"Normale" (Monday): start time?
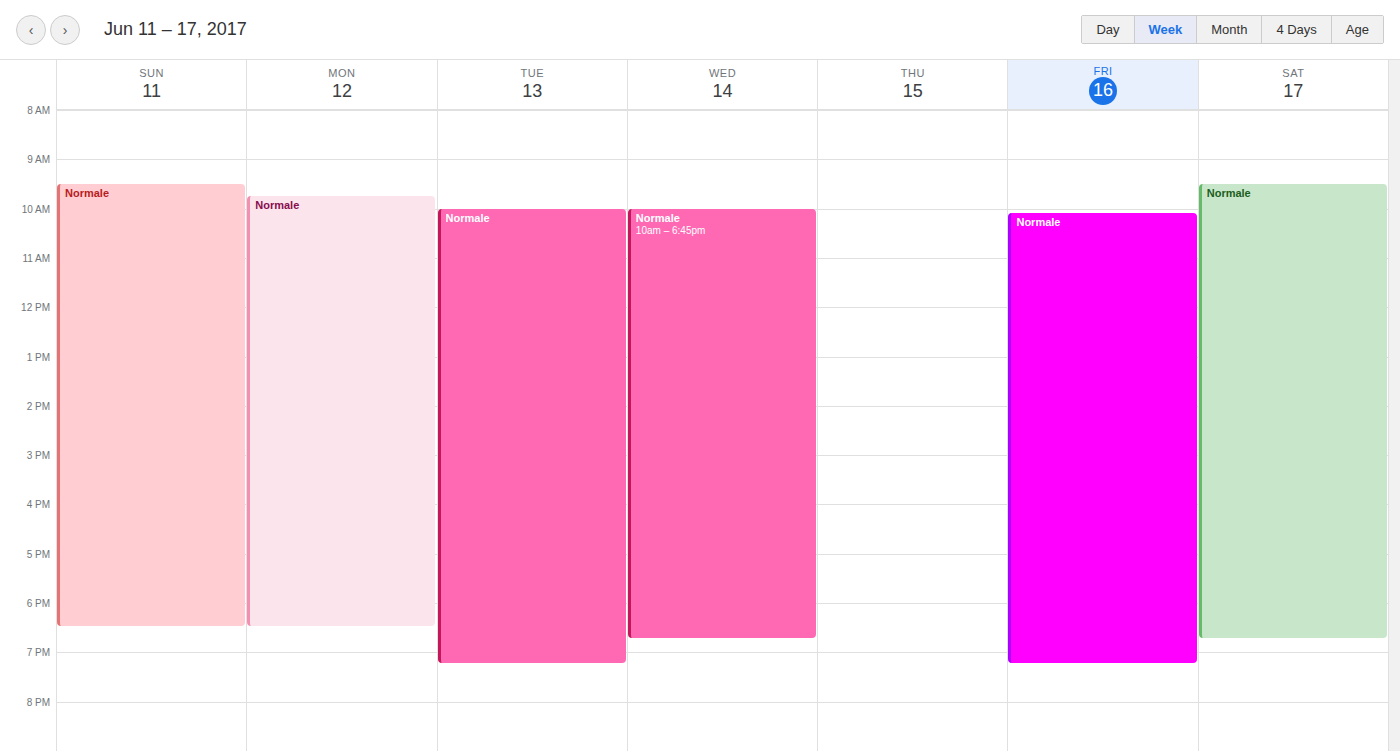
9:45 AM